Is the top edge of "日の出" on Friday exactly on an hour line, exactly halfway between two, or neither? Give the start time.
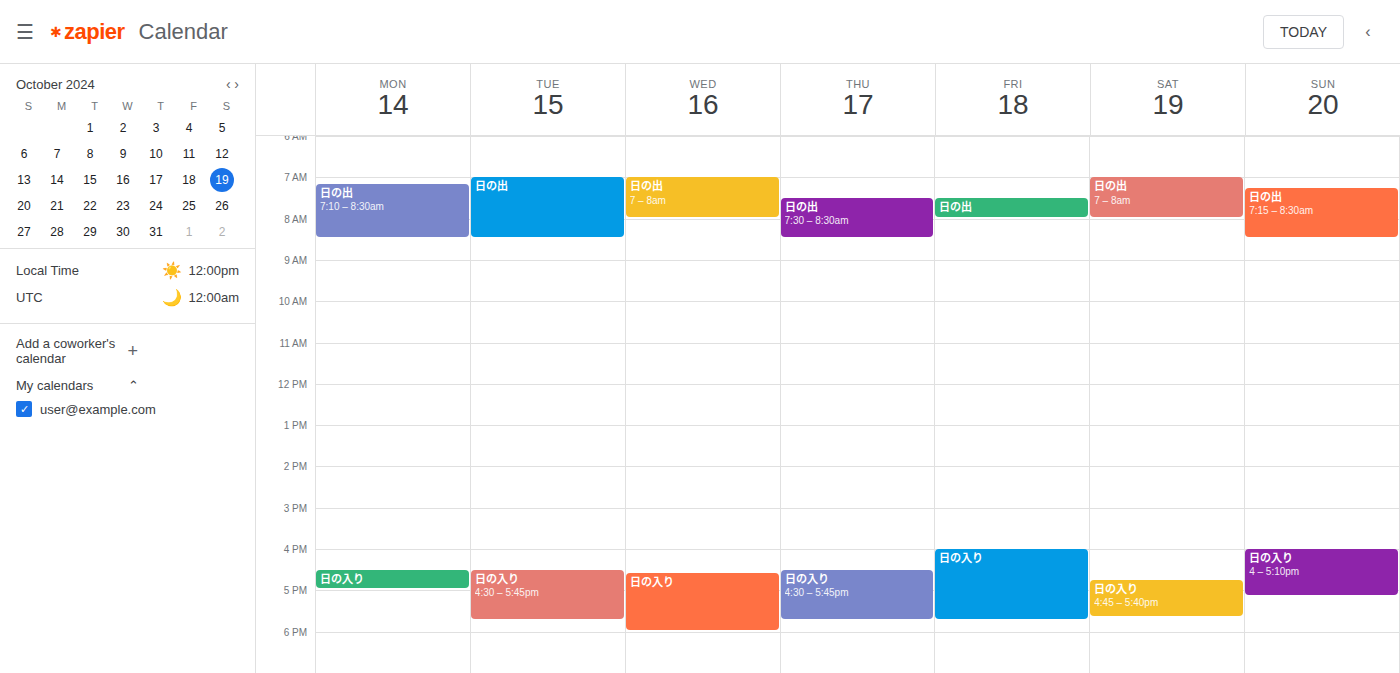
7:30 AM -- halfway between the 7 AM and 8 AM lines.